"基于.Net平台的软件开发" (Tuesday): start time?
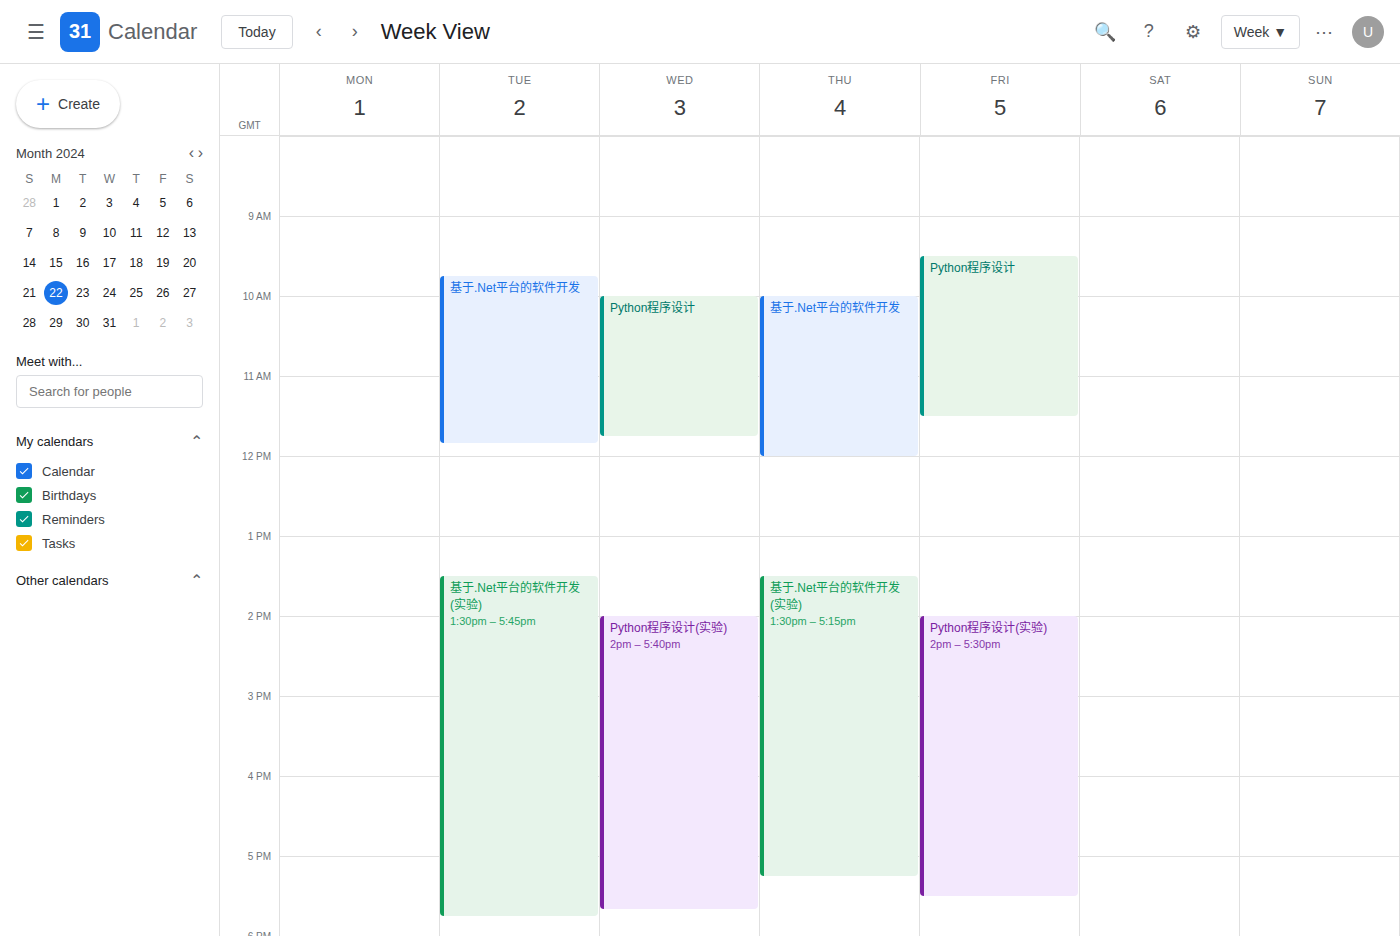
9:45 AM